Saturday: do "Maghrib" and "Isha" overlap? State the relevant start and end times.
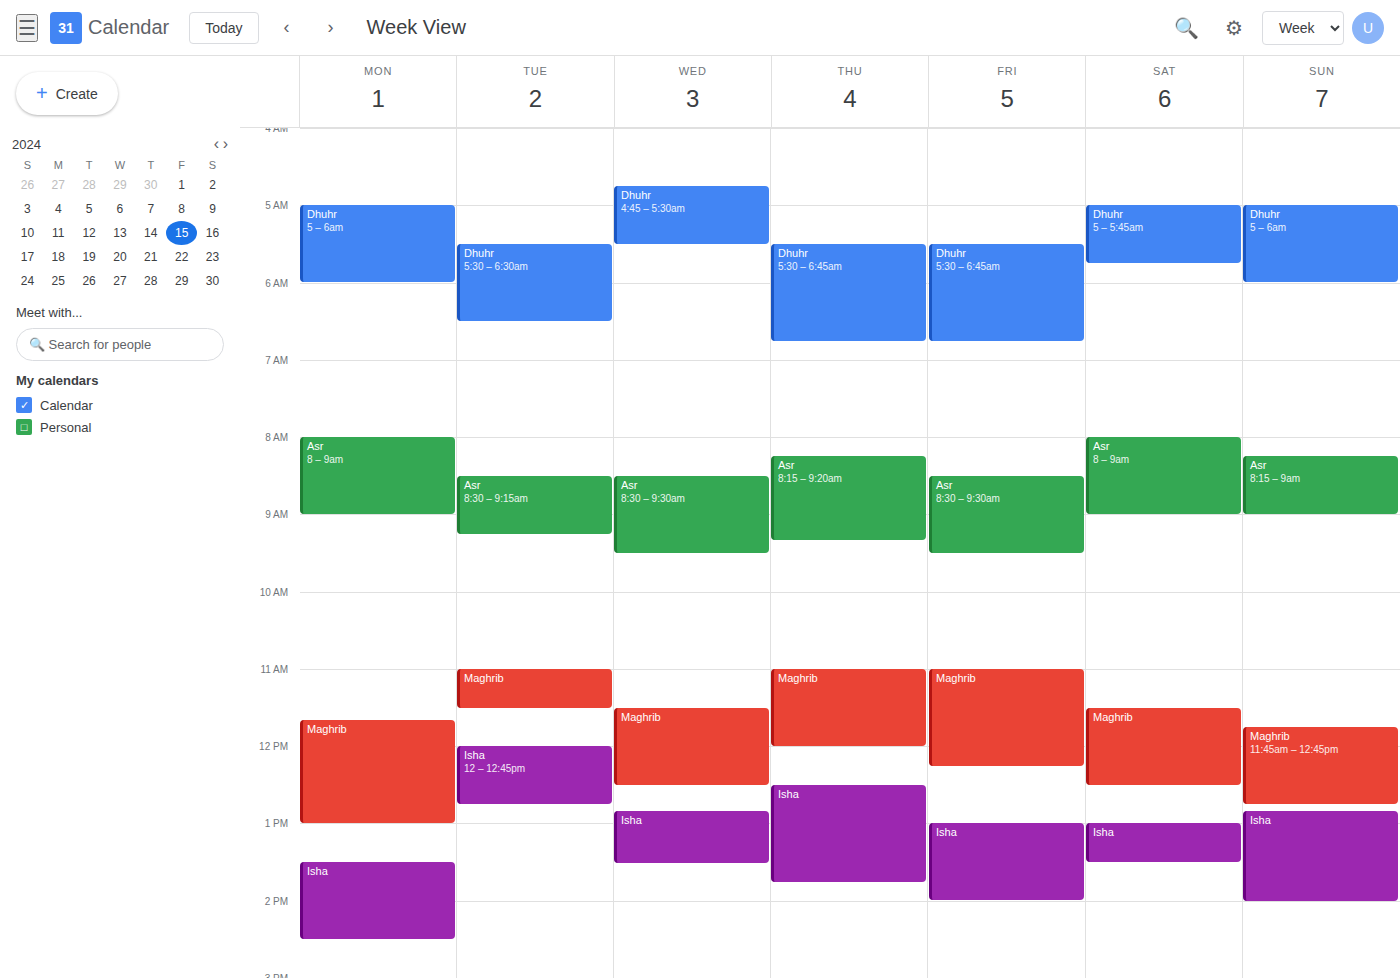
"Maghrib" ends at 12:30 PM and "Isha" starts at 1:00 PM -- no overlap.